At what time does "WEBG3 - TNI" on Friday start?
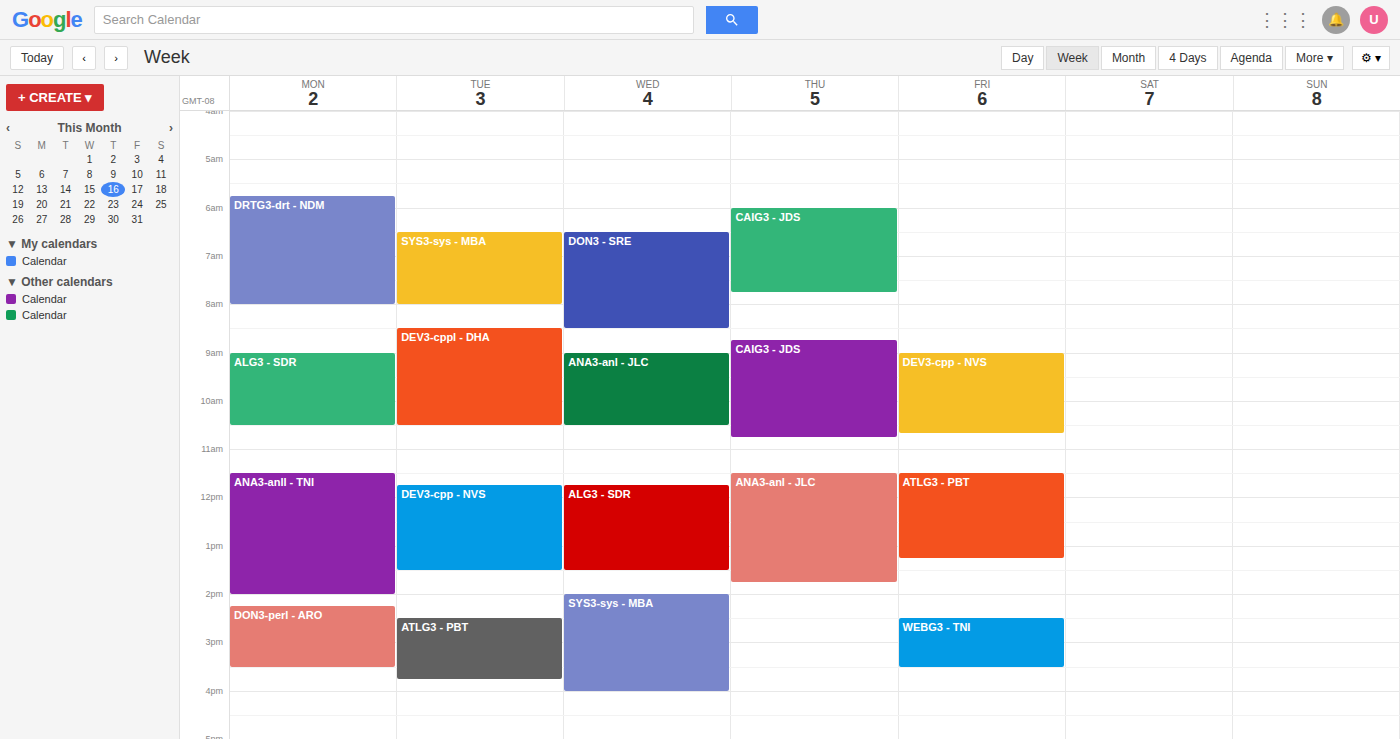
2:30 PM